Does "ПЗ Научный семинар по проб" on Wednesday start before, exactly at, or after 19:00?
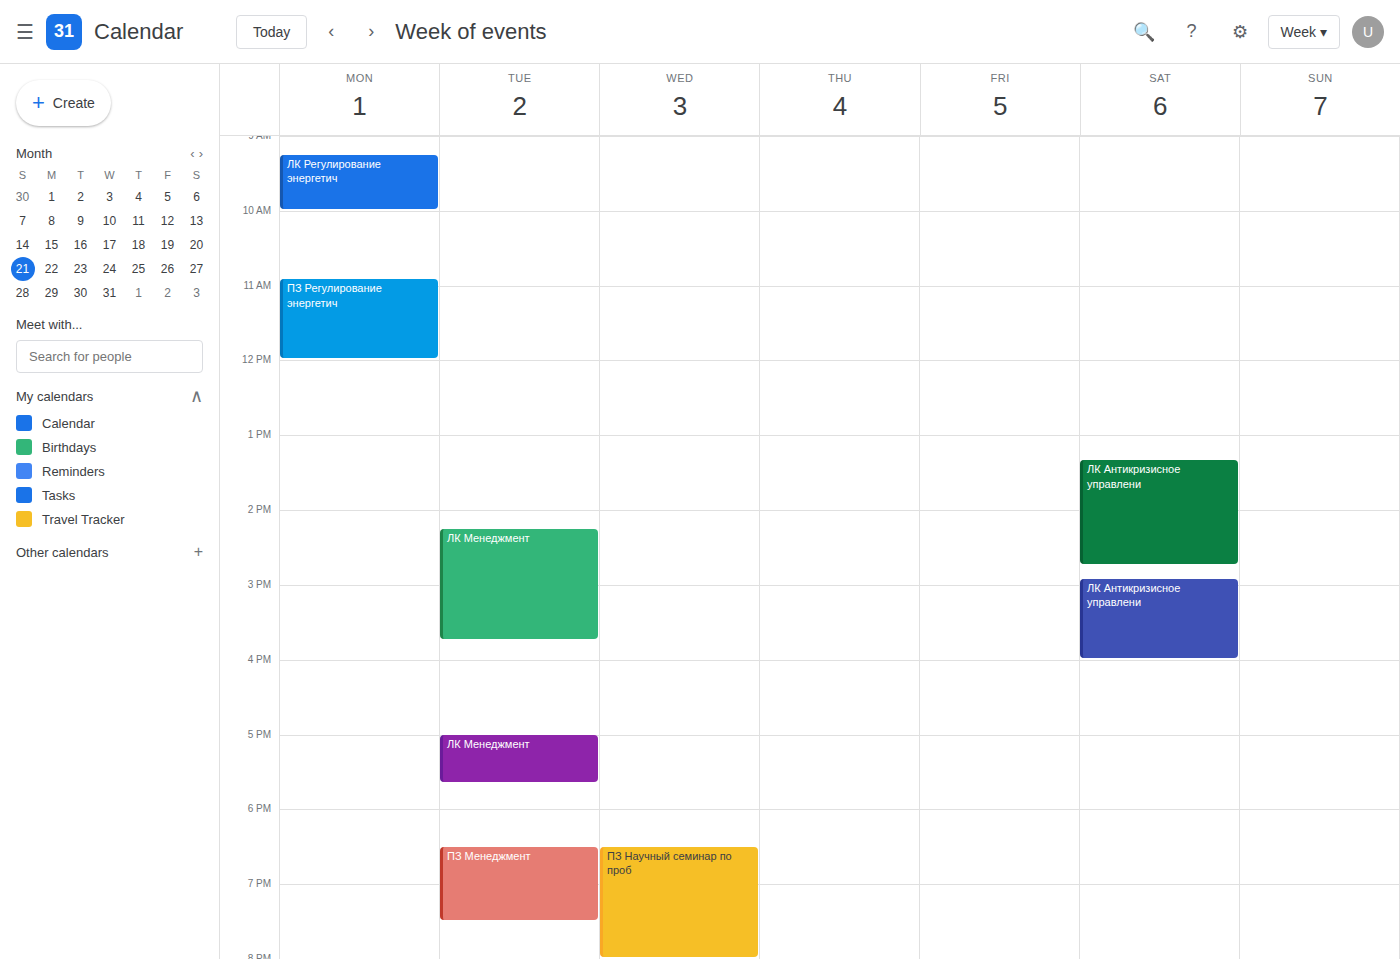
18:30 -- before 19:00, 30 minutes above the 19:00 line.